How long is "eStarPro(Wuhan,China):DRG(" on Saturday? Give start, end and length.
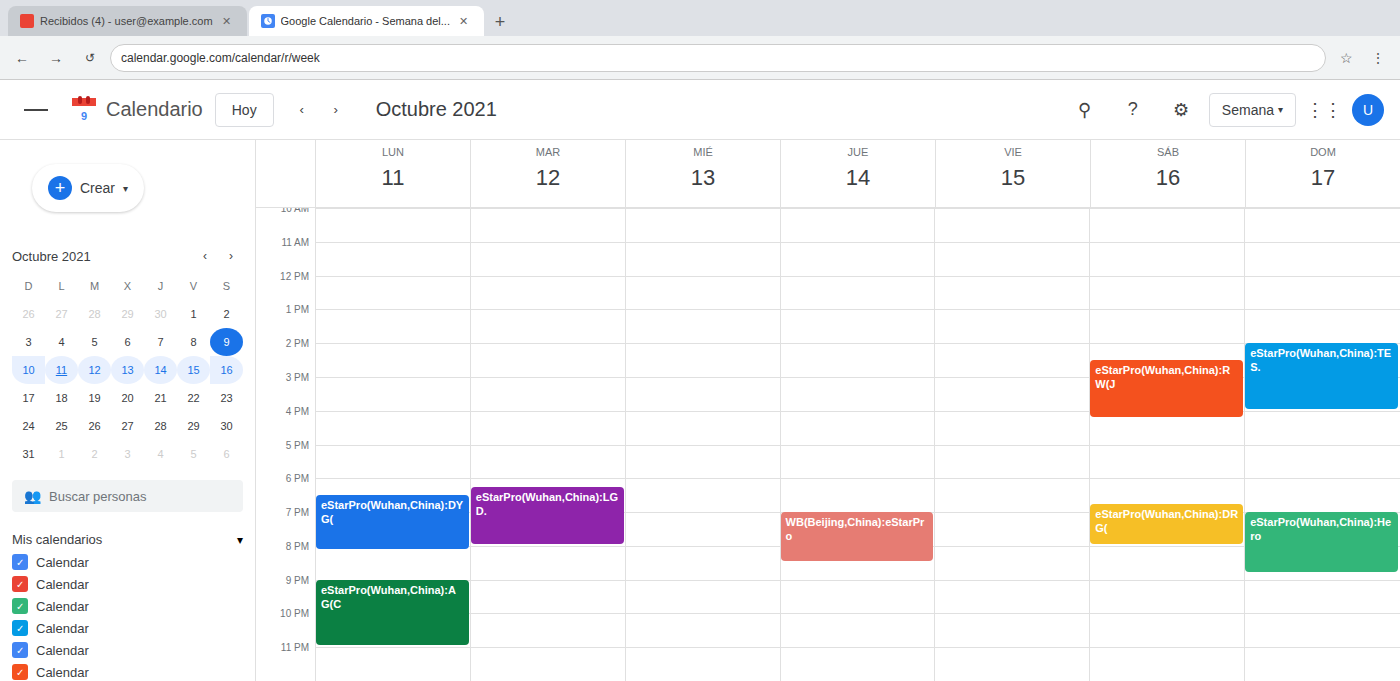
6:45 PM to 8:00 PM, 1 hour 15 minutes